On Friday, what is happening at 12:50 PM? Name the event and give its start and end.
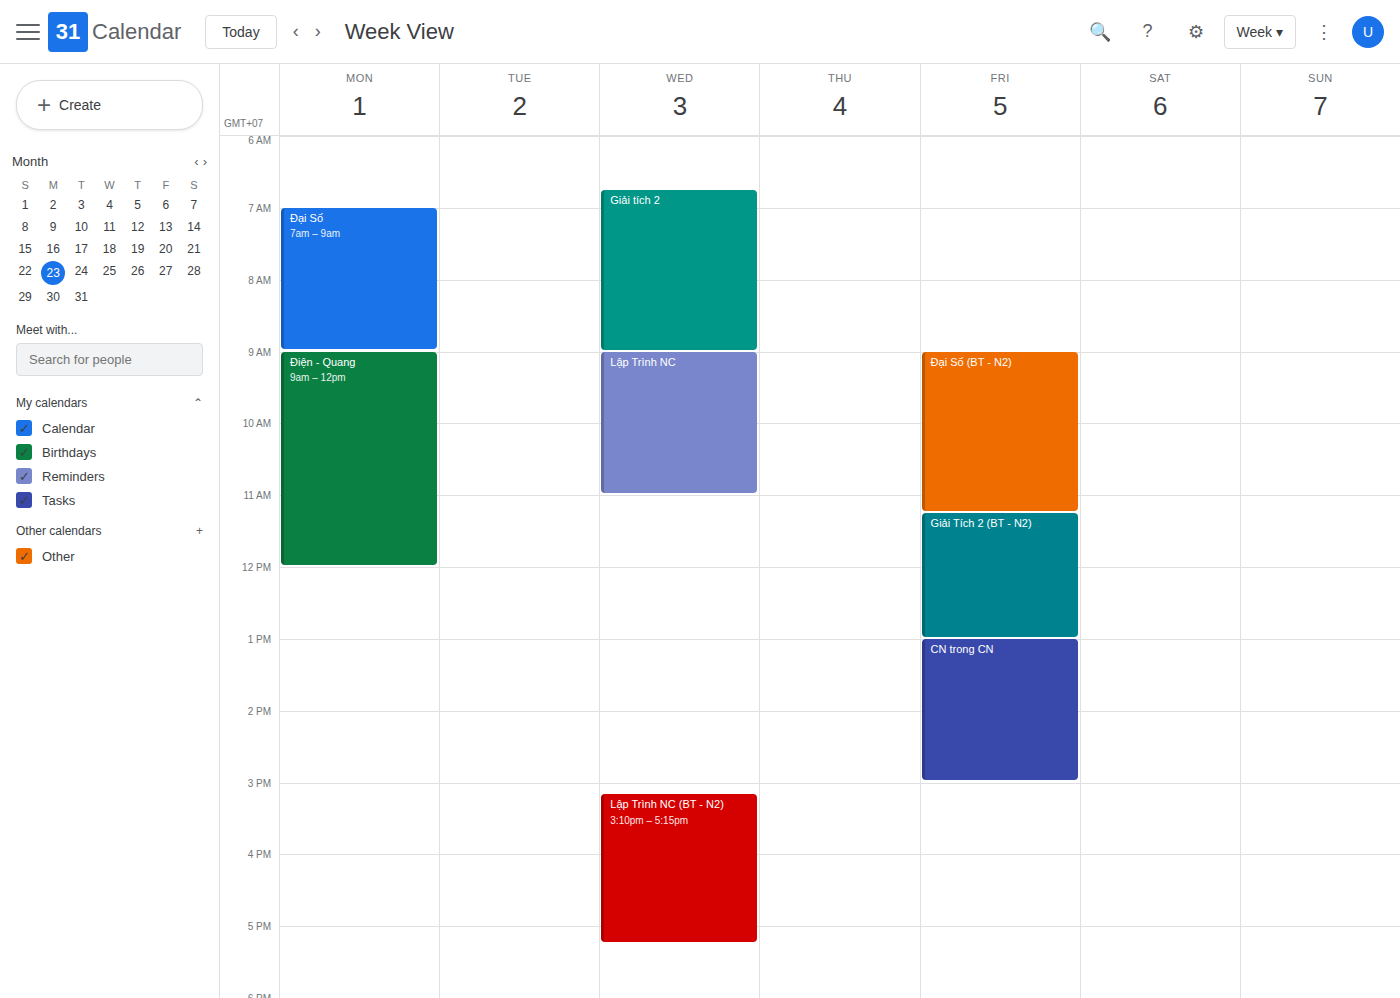
"Giải Tích 2 (BT - N2)", 11:15 AM to 1:00 PM